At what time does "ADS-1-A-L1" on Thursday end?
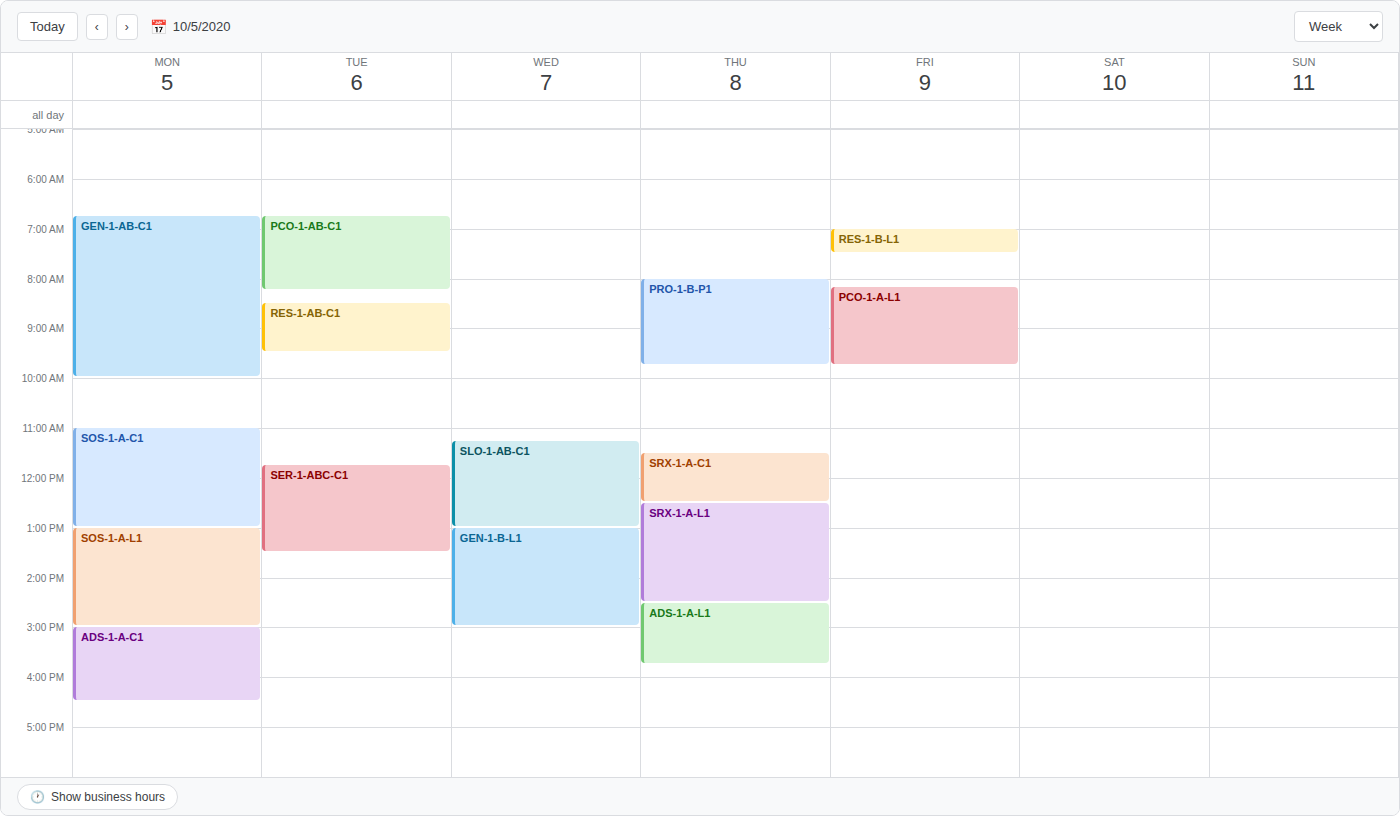
3:45 PM